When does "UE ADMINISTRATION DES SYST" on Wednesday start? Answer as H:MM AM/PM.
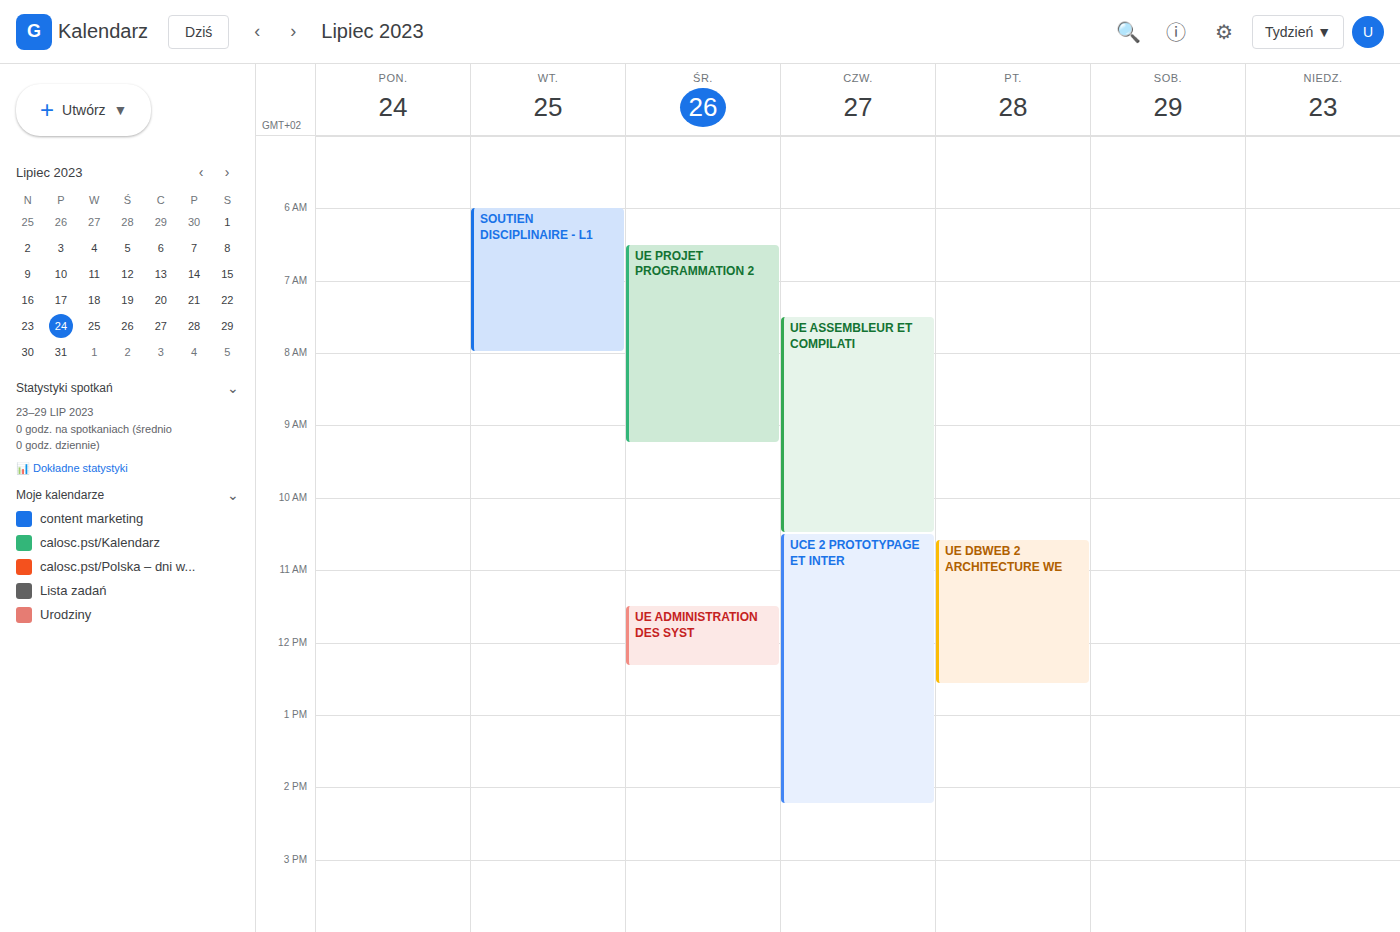
11:30 AM